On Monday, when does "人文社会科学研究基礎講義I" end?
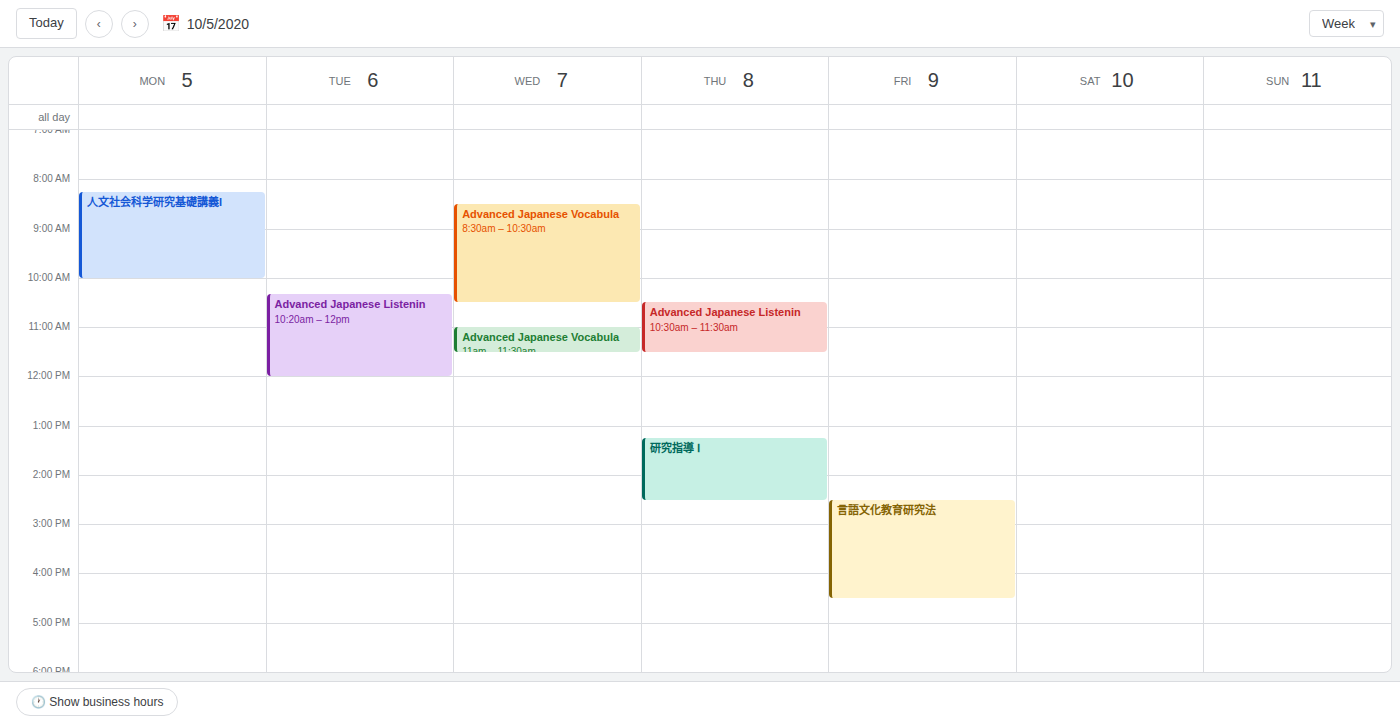
10:00 AM